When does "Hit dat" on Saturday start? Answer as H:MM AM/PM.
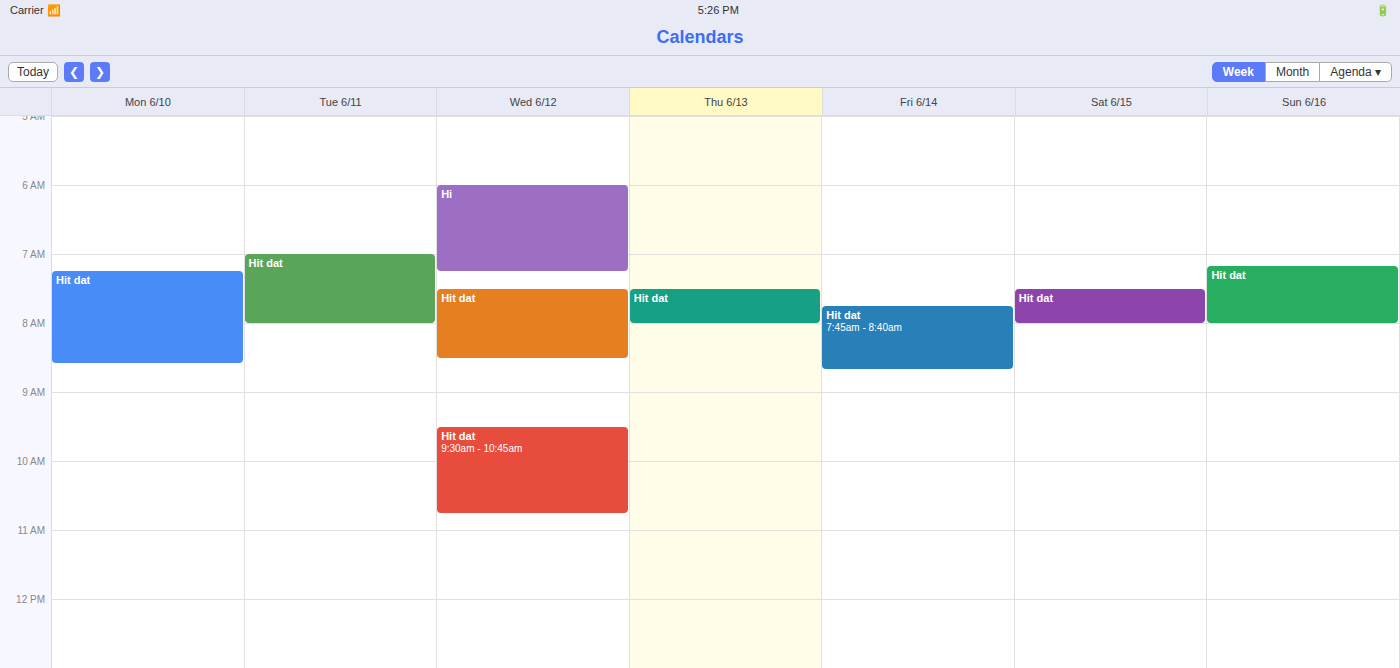
7:30 AM